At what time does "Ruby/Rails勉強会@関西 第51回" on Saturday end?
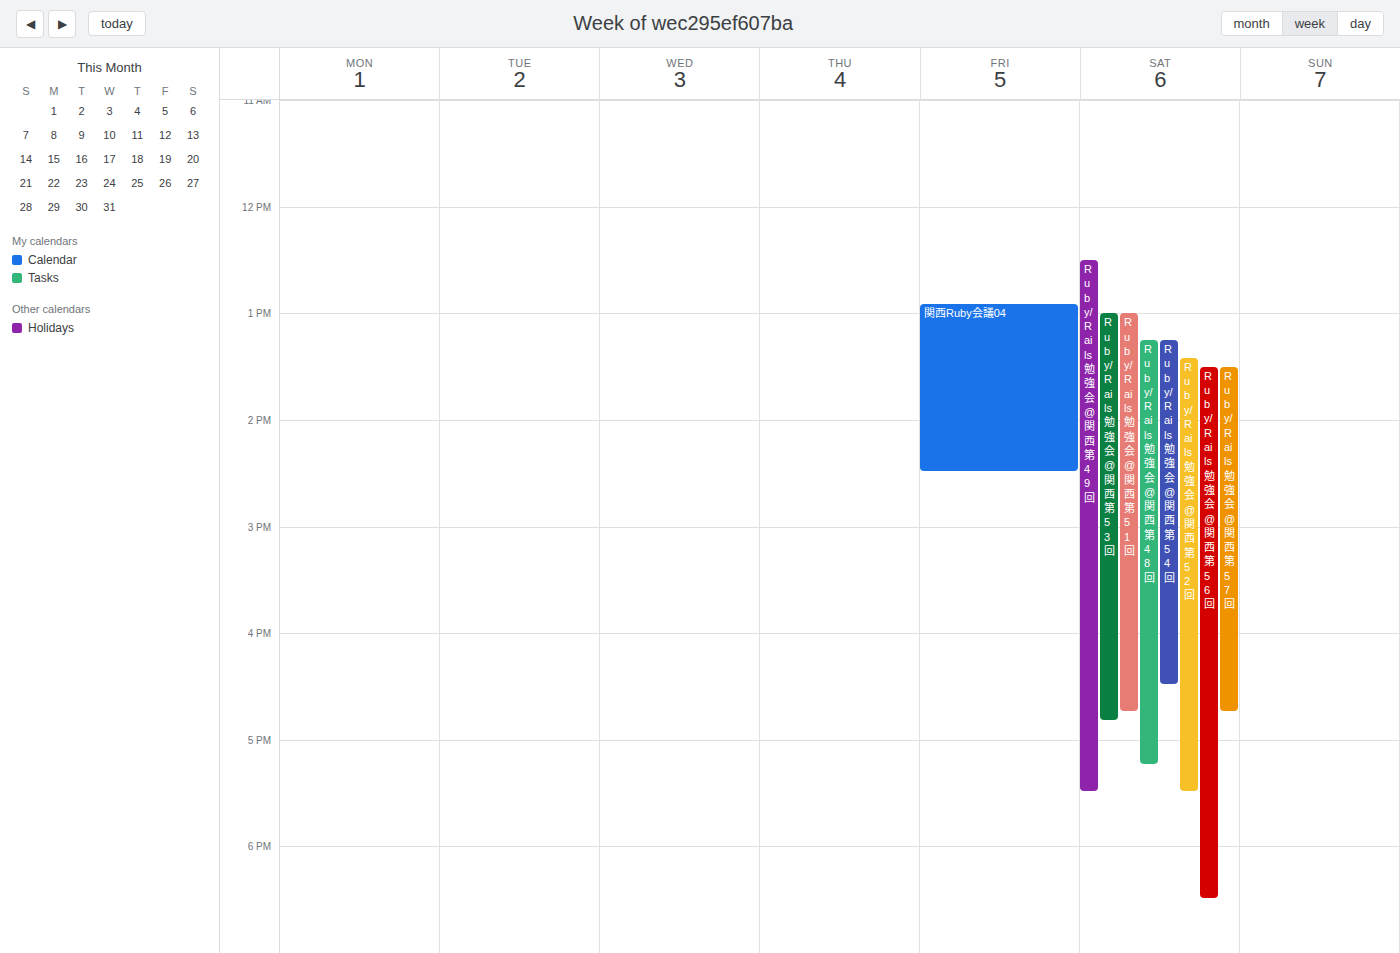
4:45 PM